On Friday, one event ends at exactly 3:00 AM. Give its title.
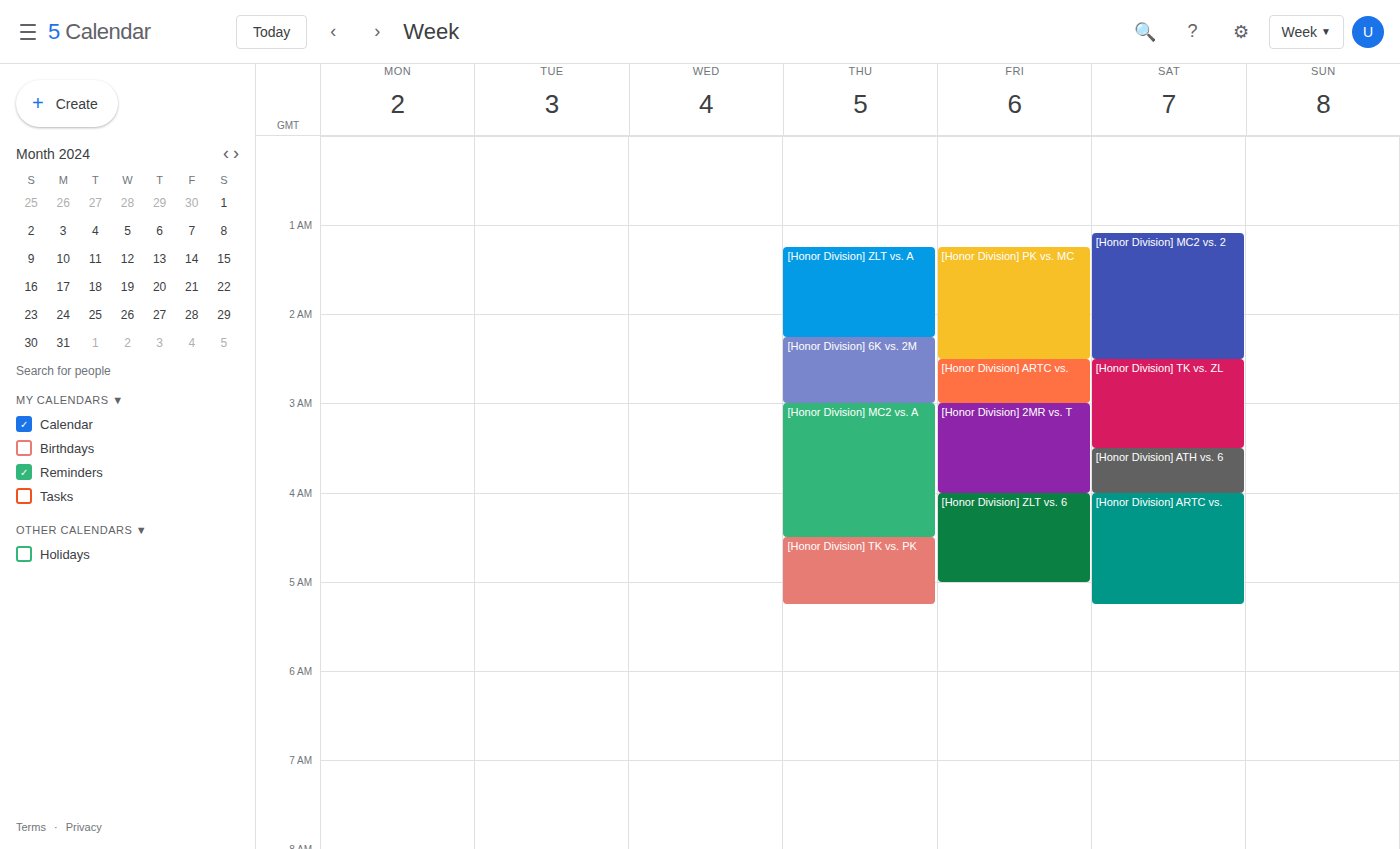
"[Honor Division] ARTC vs."